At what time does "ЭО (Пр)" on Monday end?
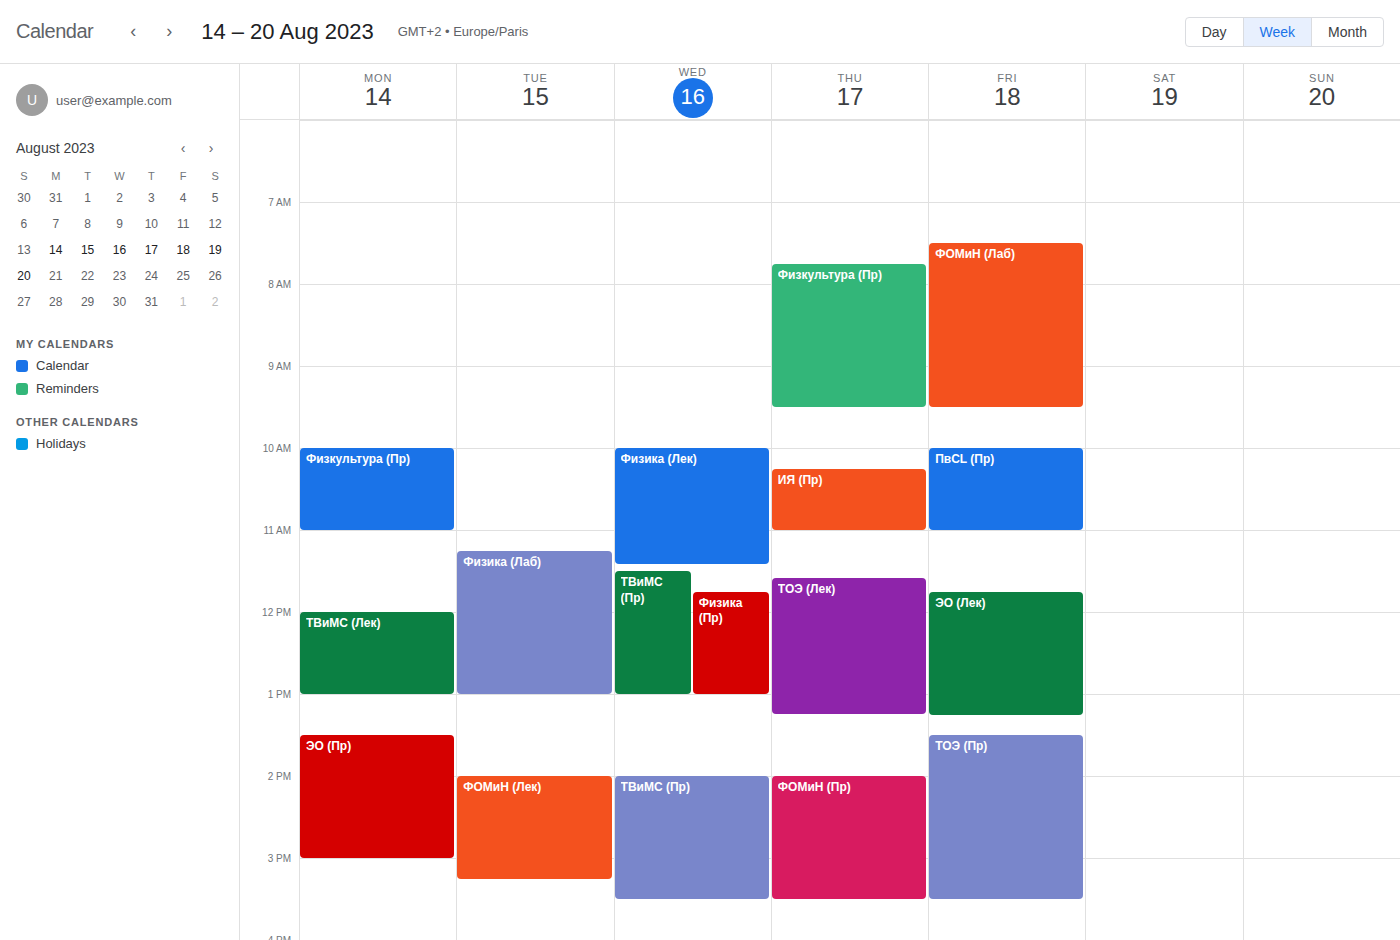
3:00 PM